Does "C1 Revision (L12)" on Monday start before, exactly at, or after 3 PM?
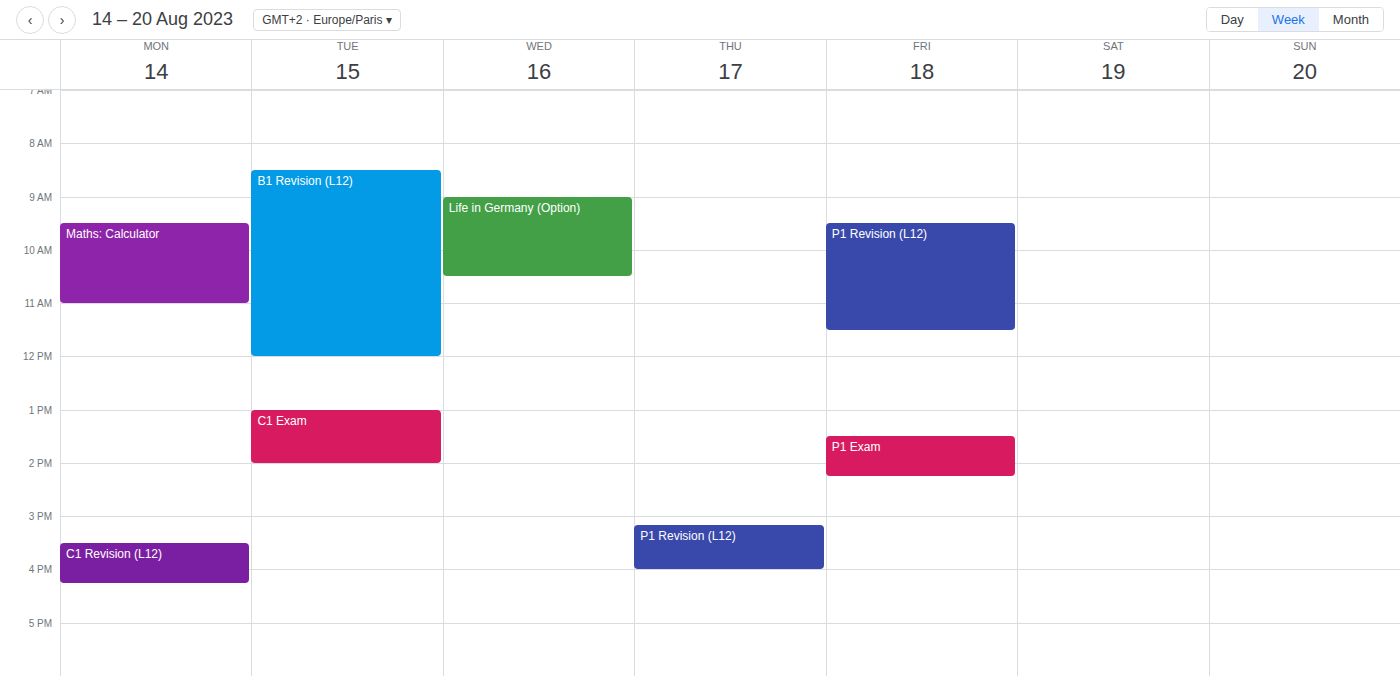
3:30 PM -- after 3 PM, 30 minutes below the 3 PM line.